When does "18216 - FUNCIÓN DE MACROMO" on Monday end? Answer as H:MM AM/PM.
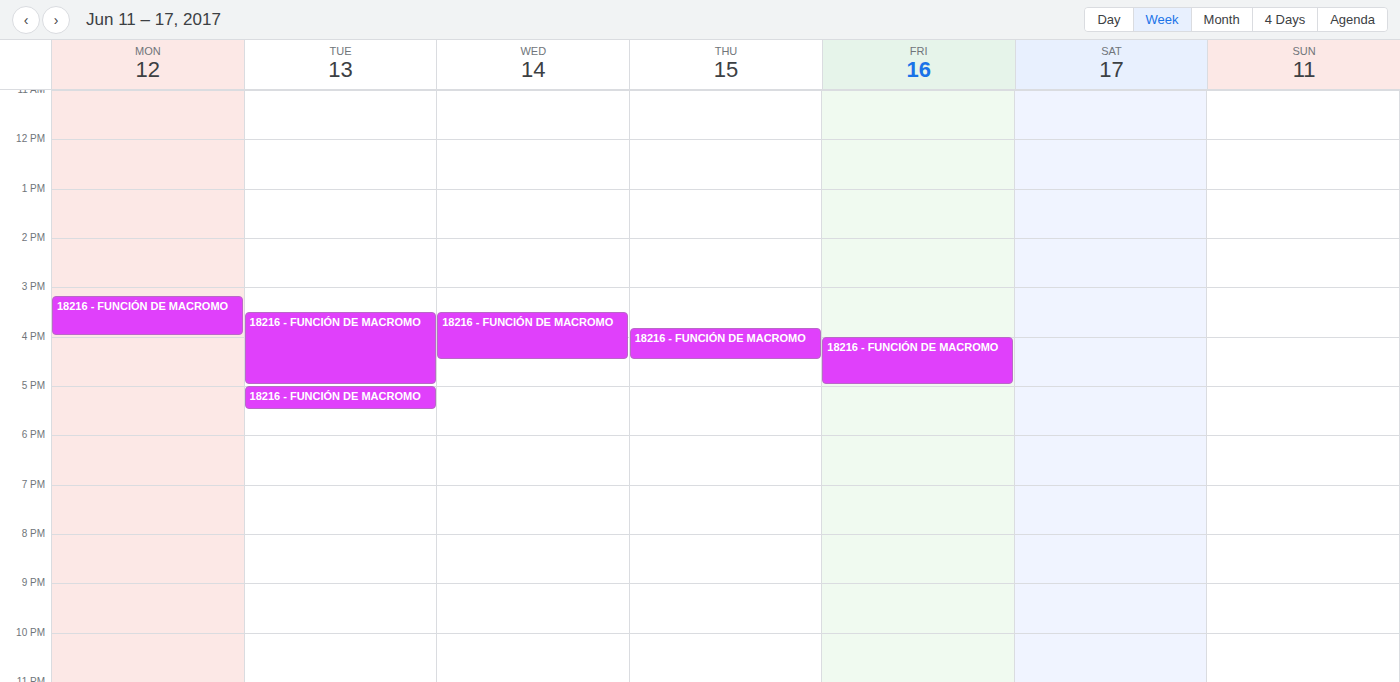
4:00 PM